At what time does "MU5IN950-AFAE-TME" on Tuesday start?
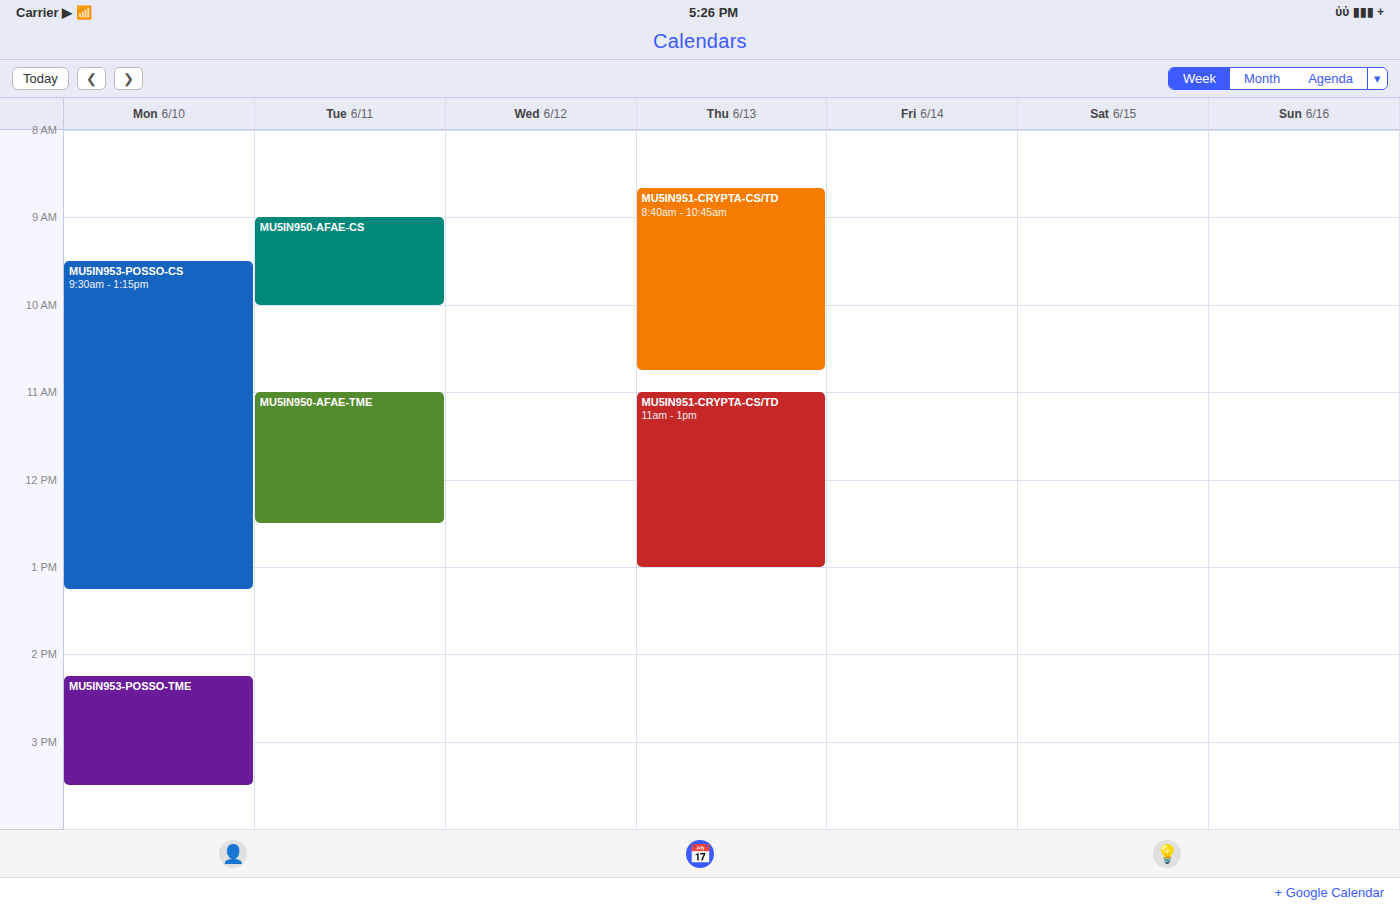
11:00 AM